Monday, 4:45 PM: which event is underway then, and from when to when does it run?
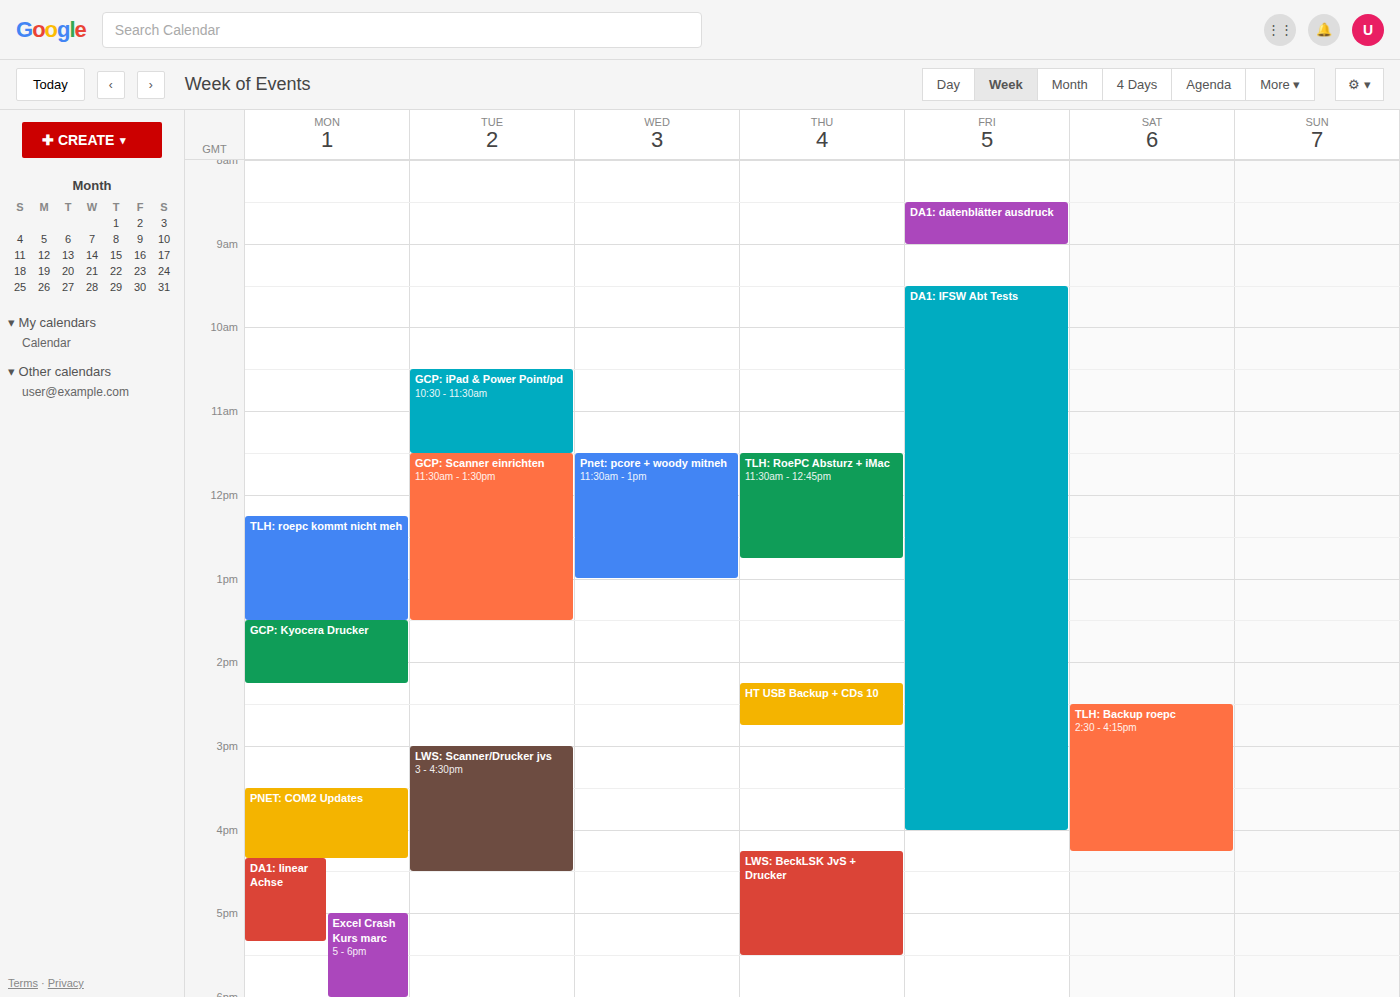
"DA1: linear Achse", 4:20 PM to 5:20 PM